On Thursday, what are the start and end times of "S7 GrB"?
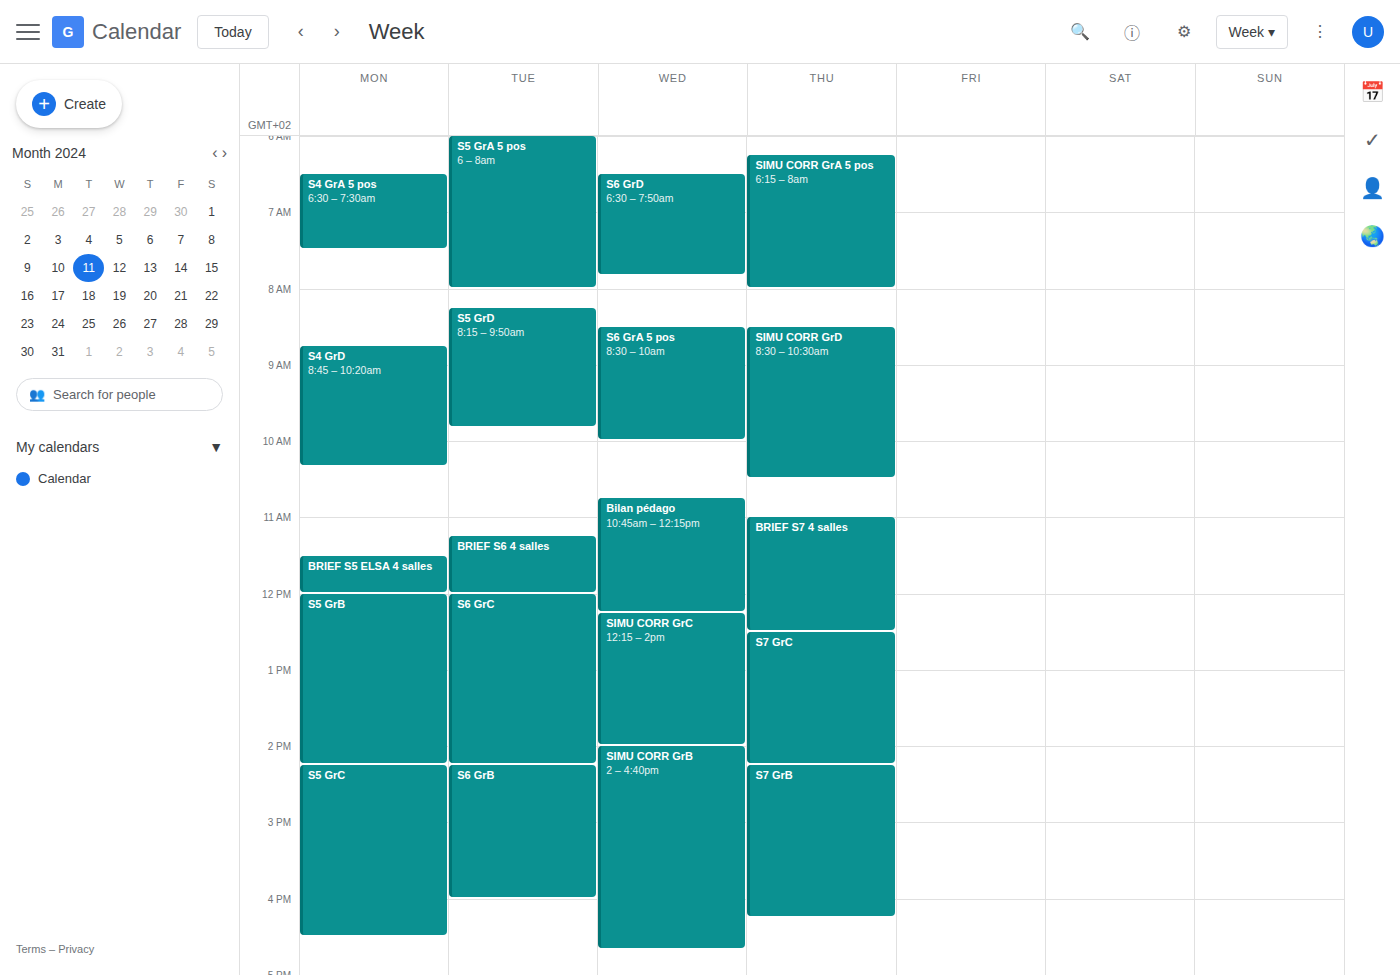
2:15 PM to 4:15 PM